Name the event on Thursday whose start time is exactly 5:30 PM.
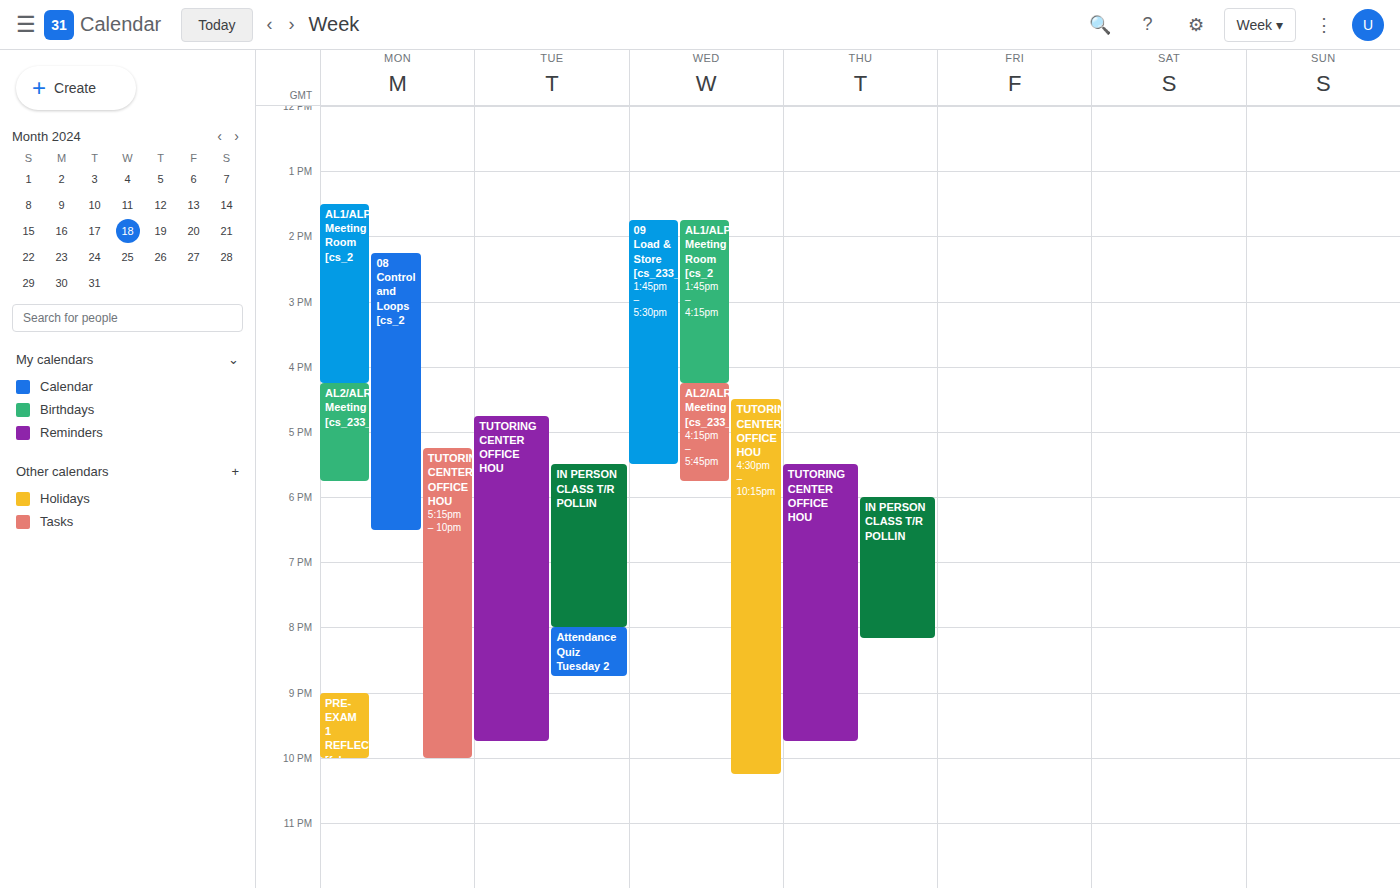
"TUTORING CENTER OFFICE HOU"